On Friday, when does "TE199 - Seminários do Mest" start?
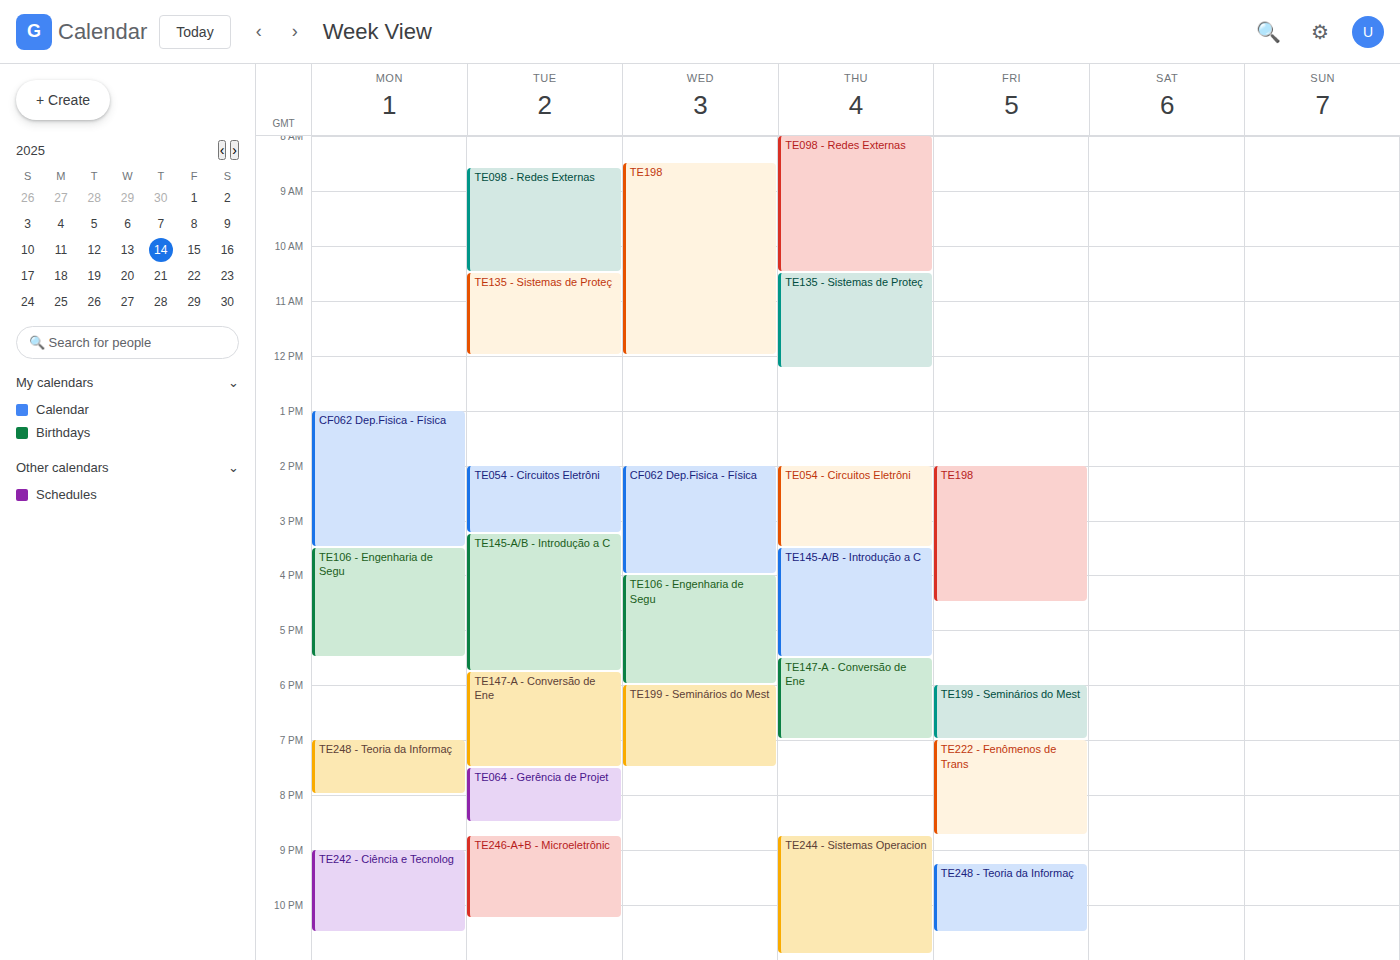
6:00 PM